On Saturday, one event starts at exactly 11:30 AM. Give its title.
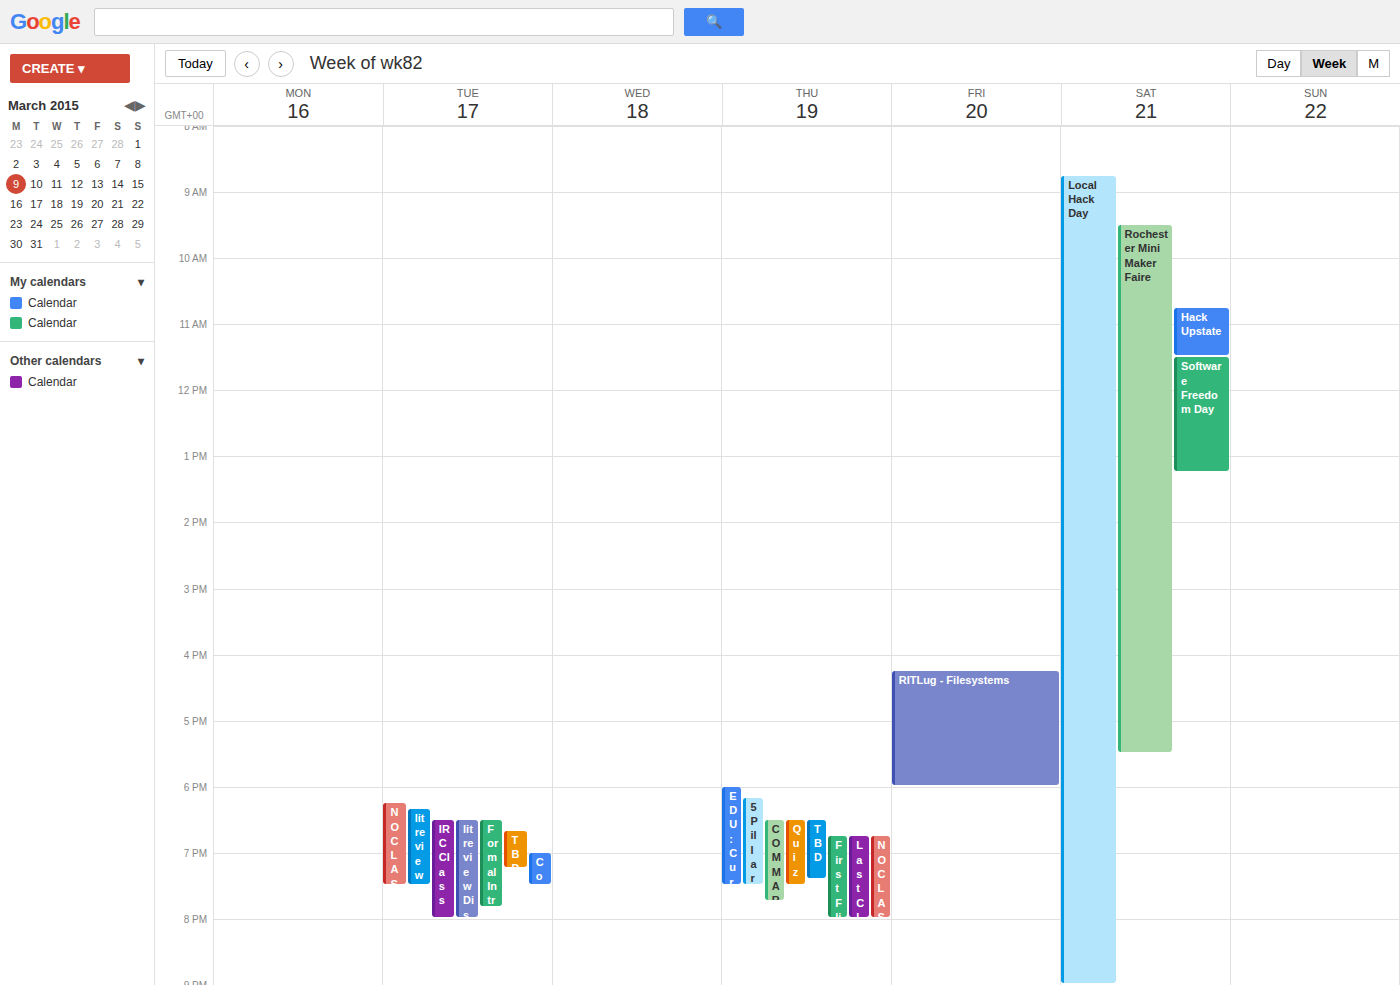
"Software Freedom Day"